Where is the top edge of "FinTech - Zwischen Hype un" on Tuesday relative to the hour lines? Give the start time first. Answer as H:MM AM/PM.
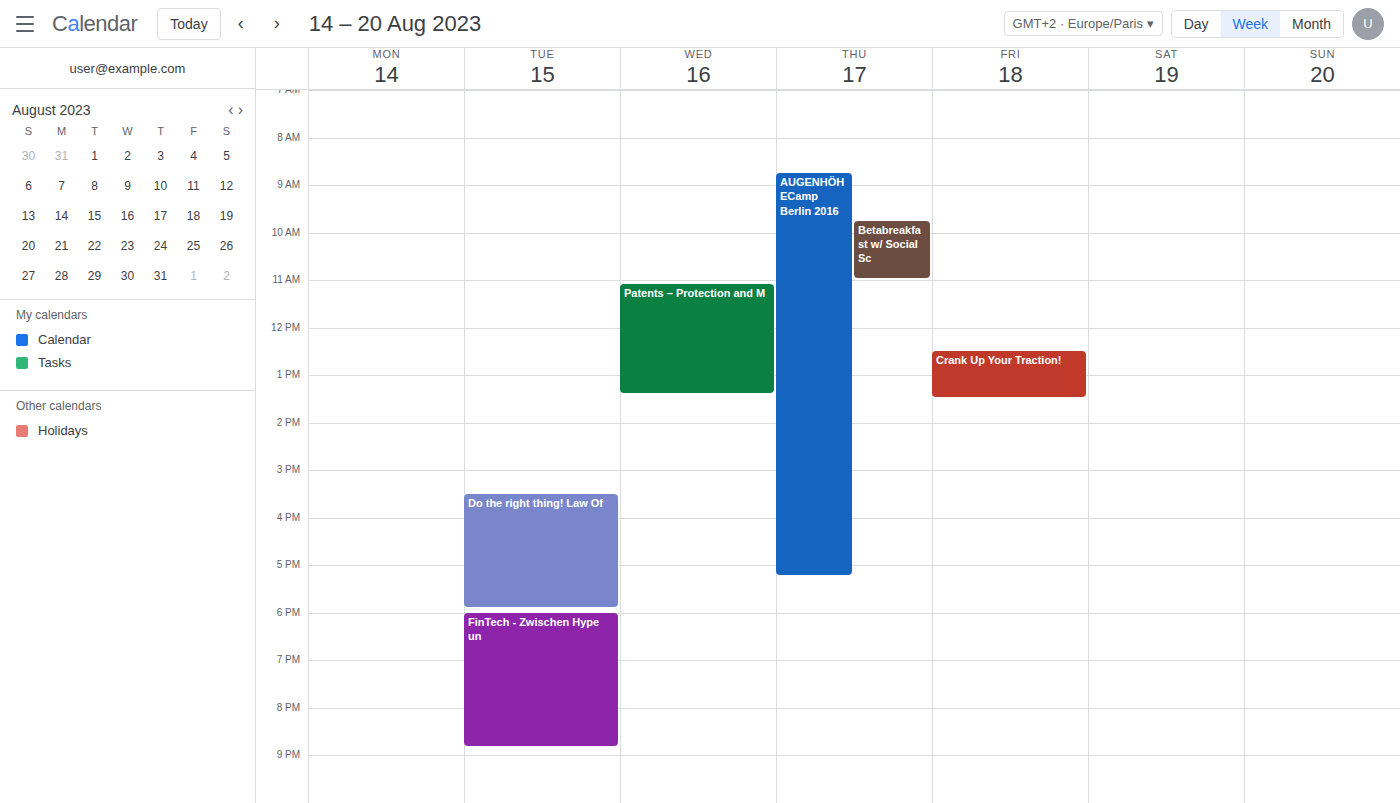
6:00 PM -- exactly on the 6 PM line.